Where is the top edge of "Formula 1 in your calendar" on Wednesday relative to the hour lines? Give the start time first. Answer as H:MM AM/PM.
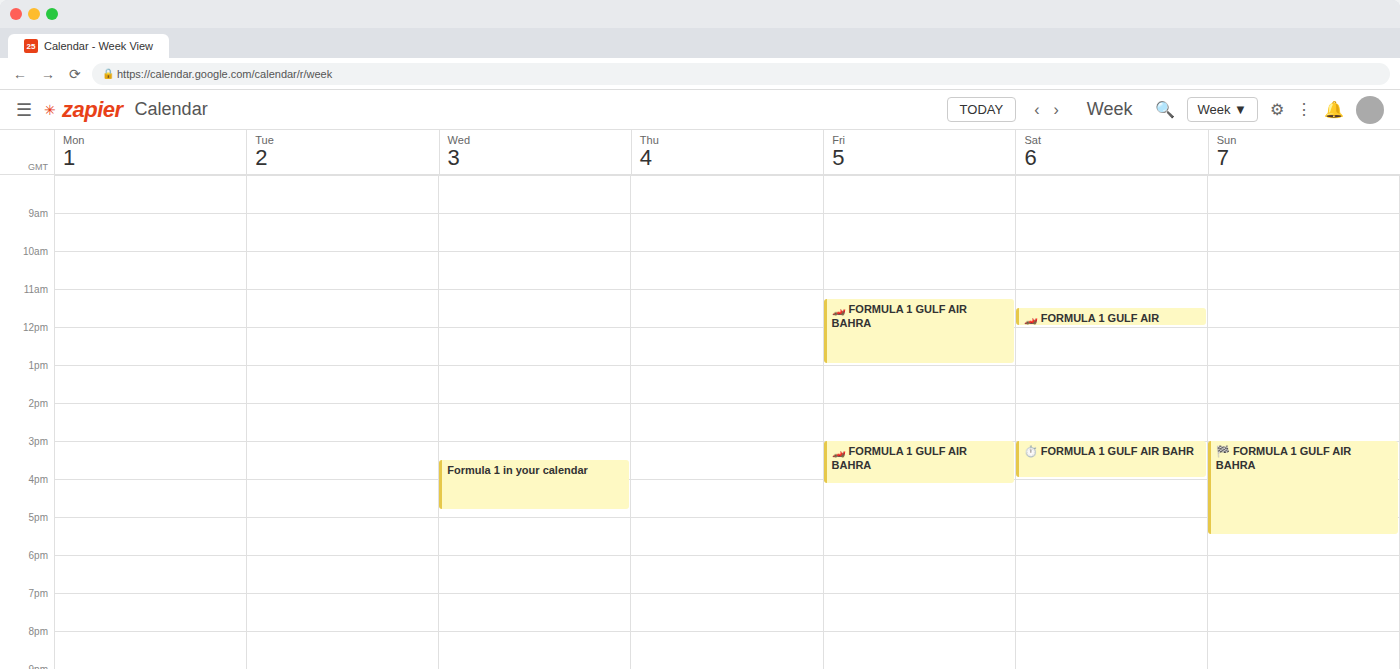
3:30 PM -- halfway between the 3 PM and 4 PM lines.